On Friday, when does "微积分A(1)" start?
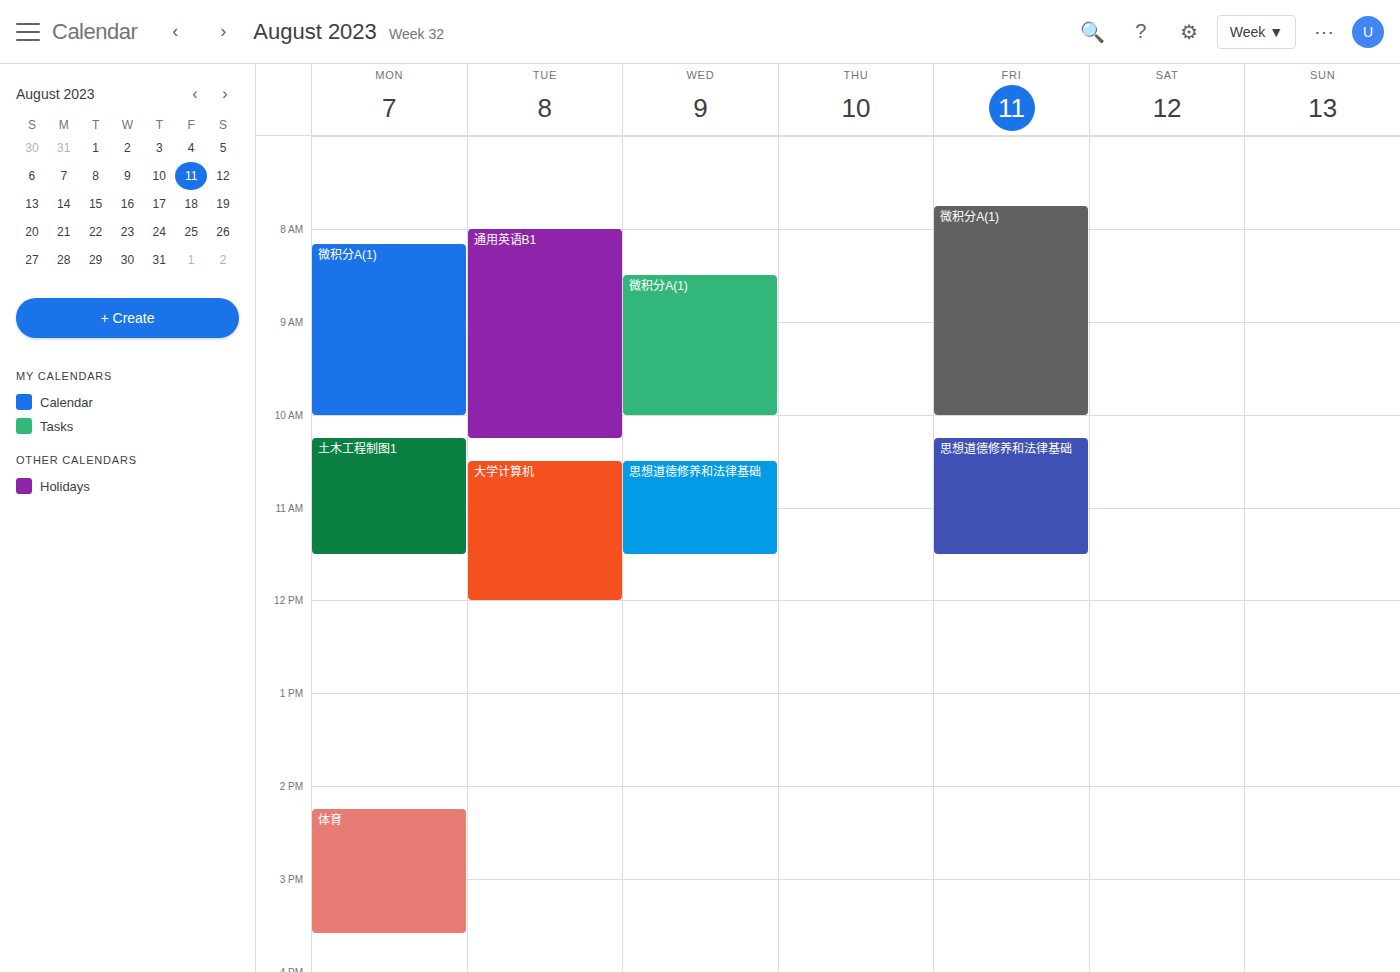
07:45